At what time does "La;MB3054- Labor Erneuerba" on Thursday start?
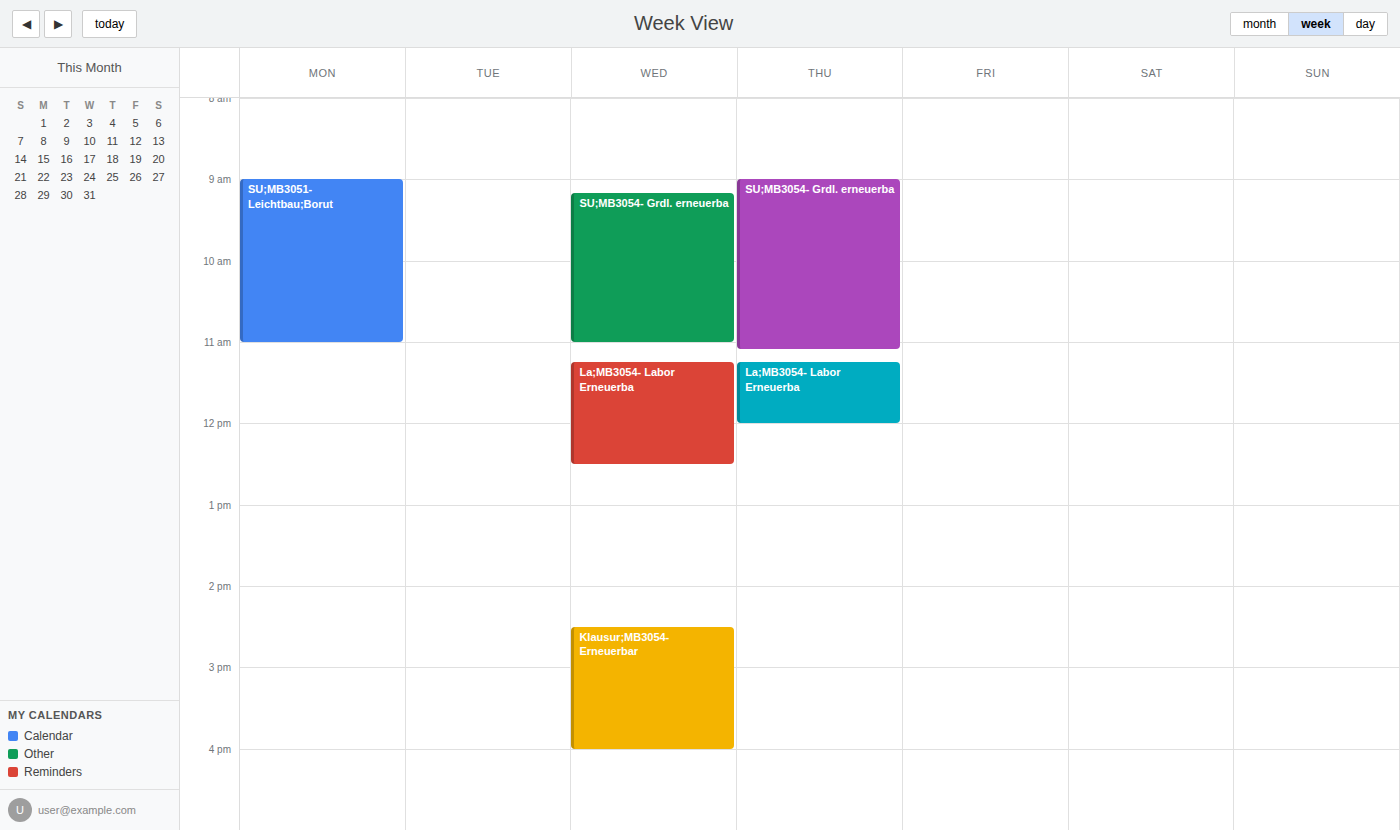
11:15 AM